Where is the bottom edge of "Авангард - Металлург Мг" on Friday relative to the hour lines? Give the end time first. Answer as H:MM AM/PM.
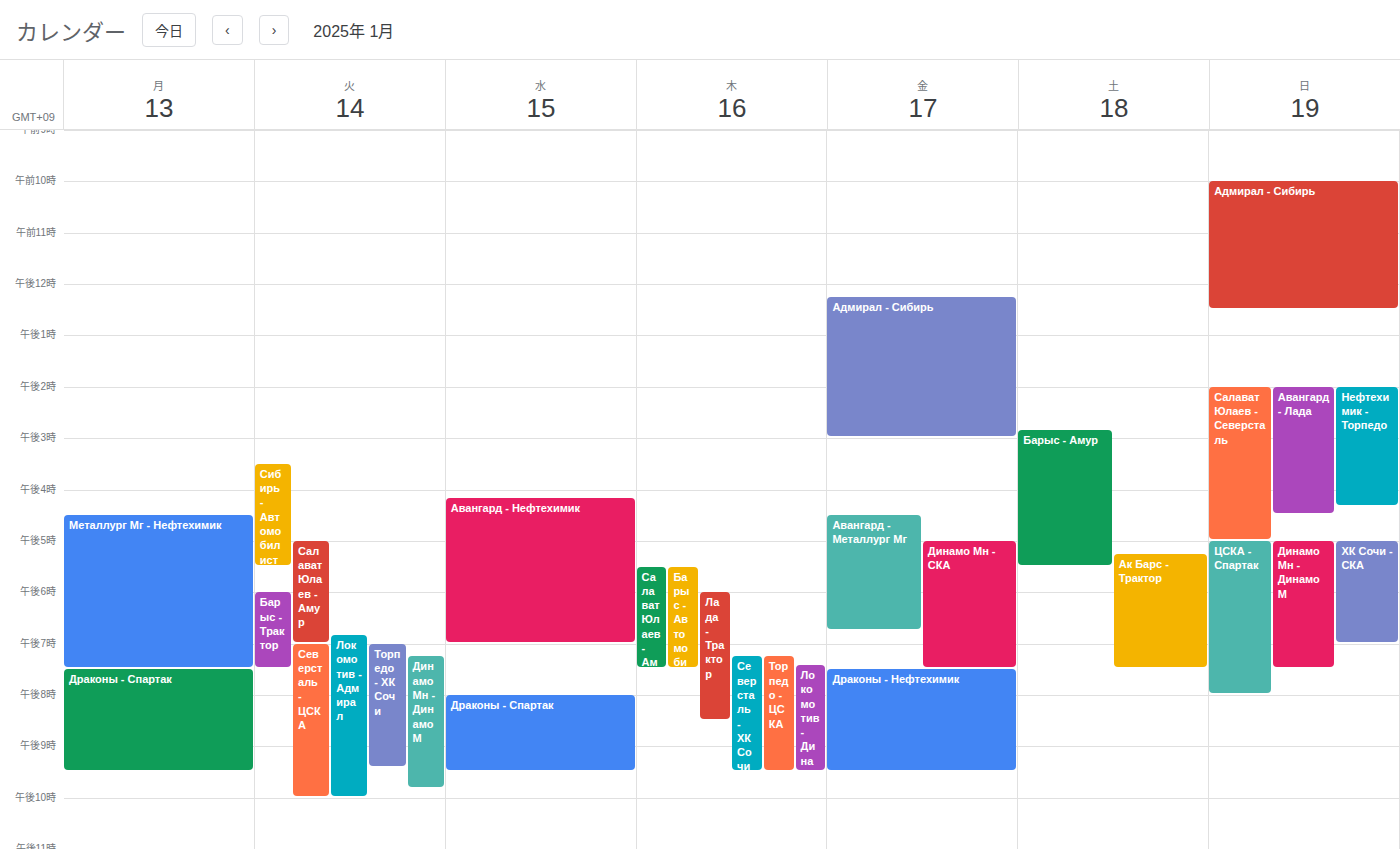
6:45 PM -- neither: three quarters of the way from the 6 PM line to the 7 PM line.